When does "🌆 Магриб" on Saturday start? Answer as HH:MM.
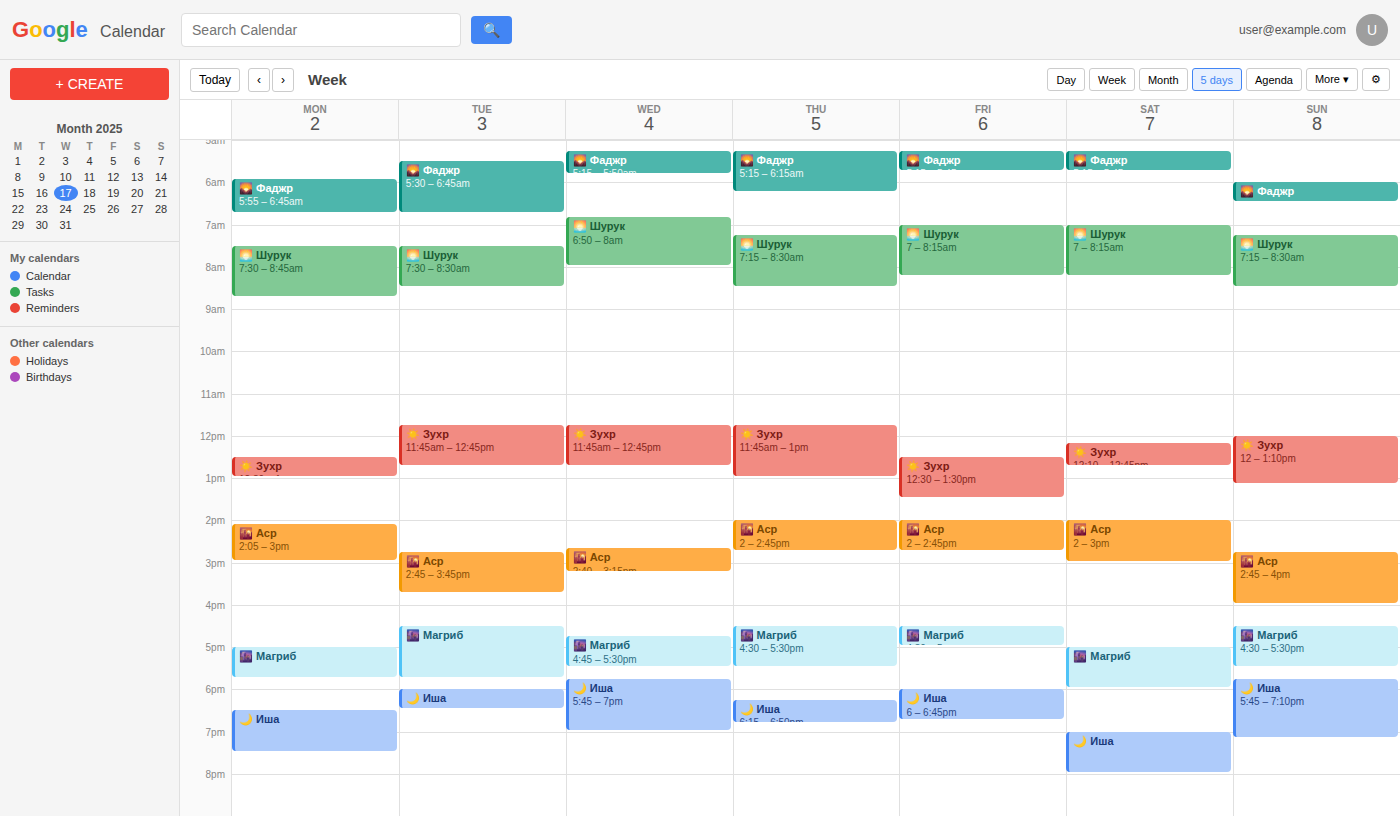
17:00